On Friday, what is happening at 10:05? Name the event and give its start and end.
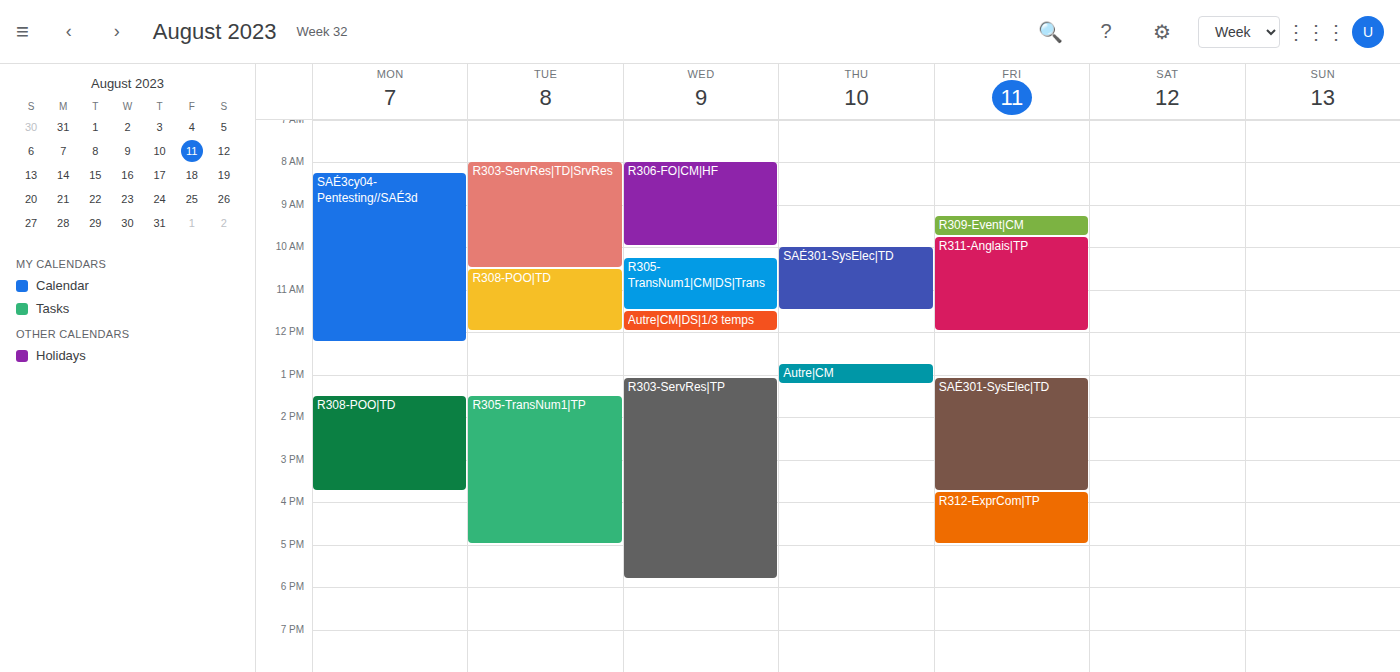
"R311-Anglais|TP", 09:45 to 12:00